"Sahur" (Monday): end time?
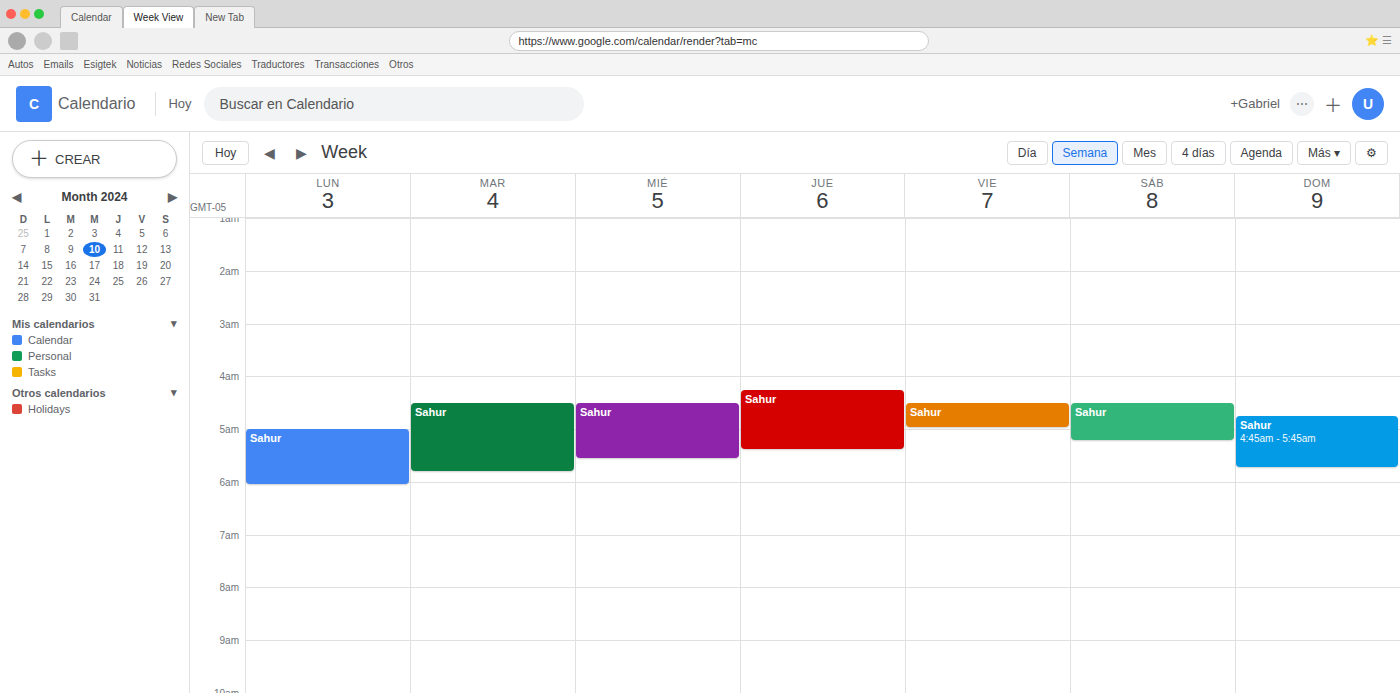
6:05 AM